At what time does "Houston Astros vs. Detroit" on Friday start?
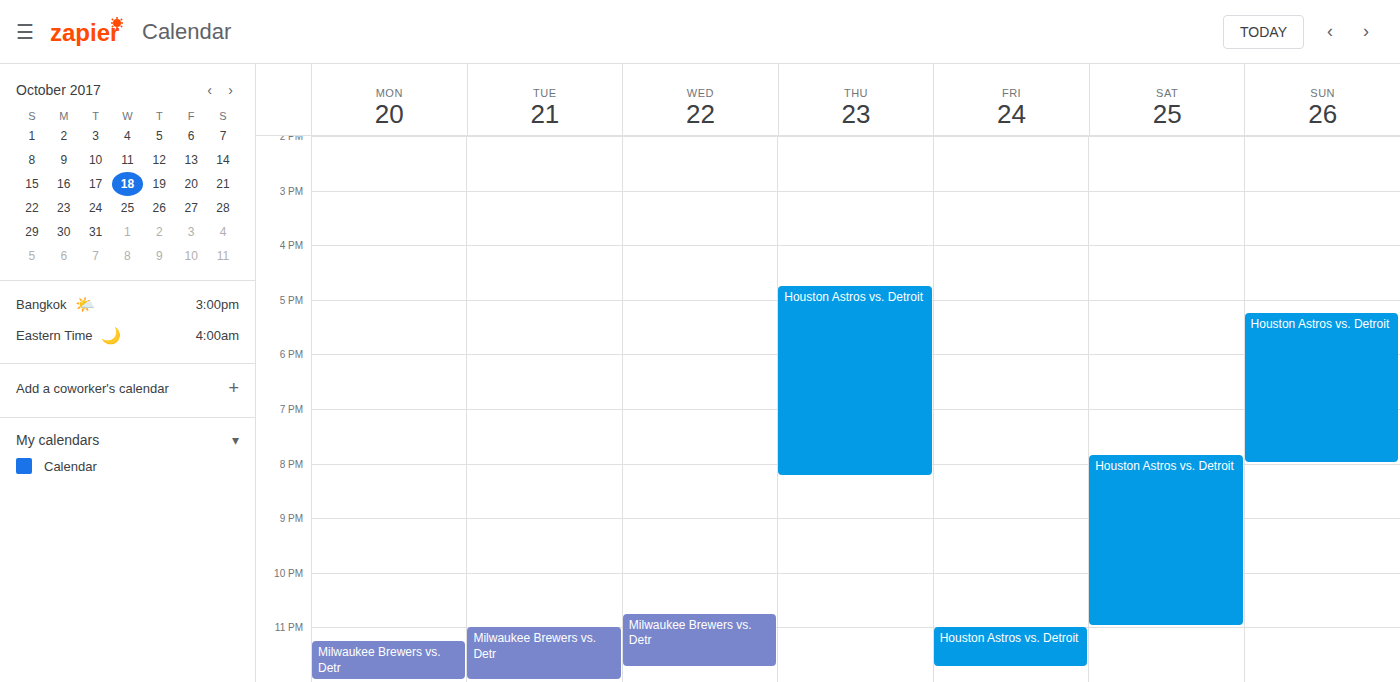
11:00 PM